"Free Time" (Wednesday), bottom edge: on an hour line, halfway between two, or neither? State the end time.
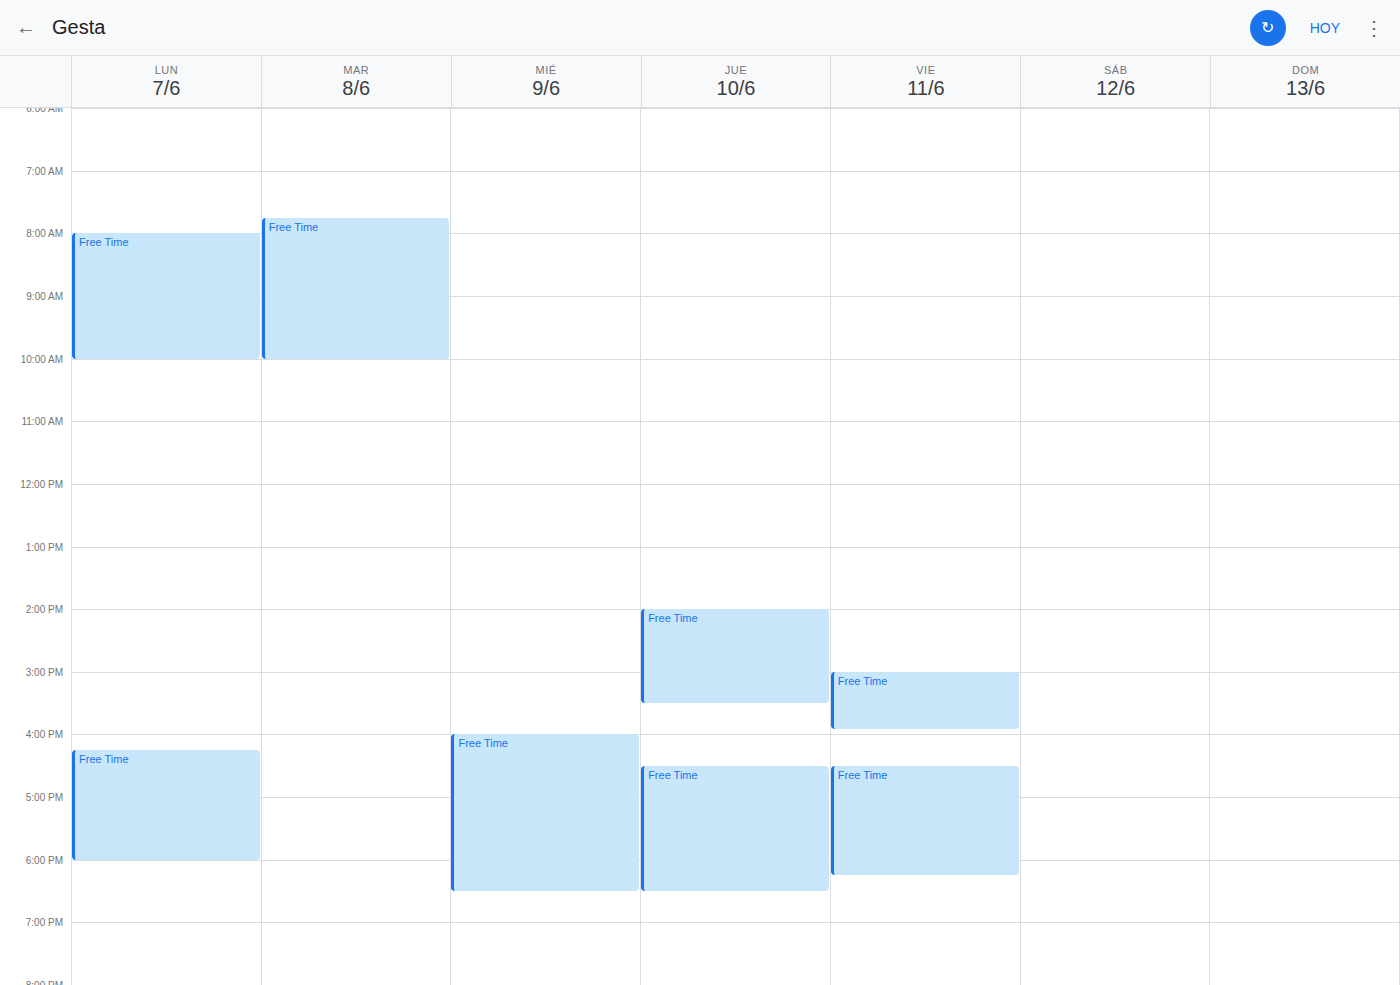
6:30 PM -- halfway between the 6 PM and 7 PM lines.